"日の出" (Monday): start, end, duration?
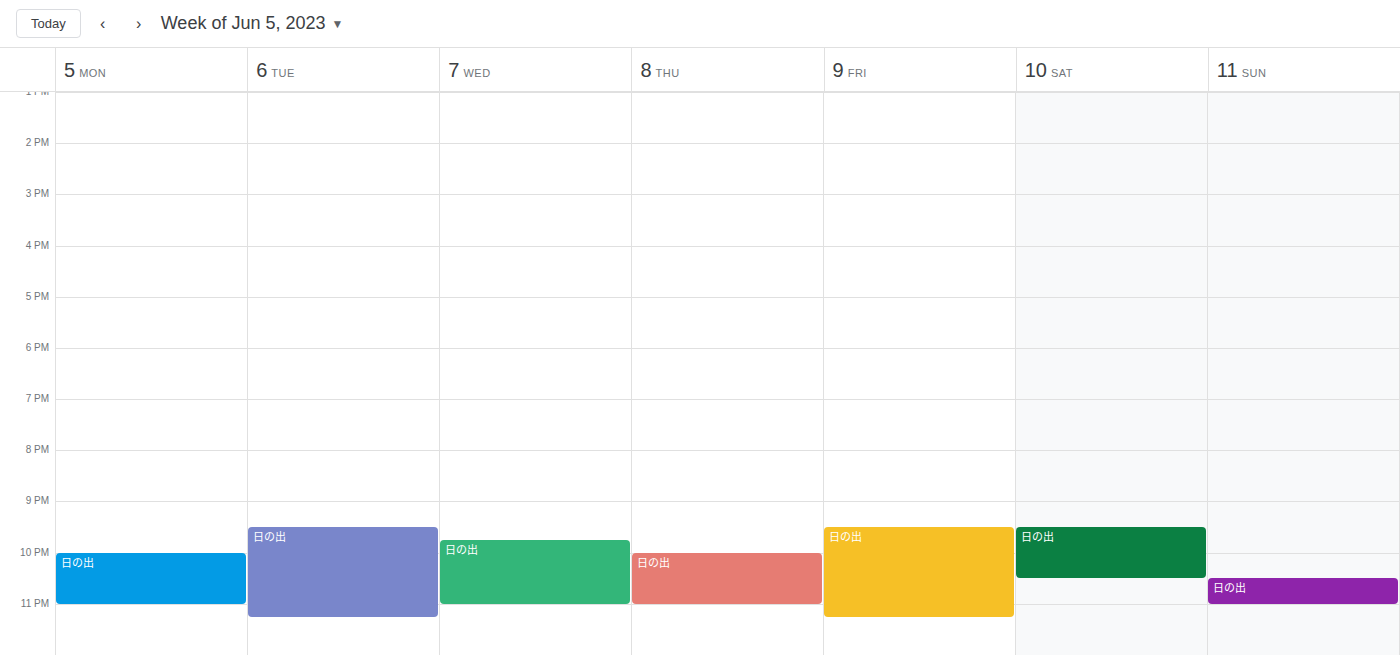
10:00 PM to 11:00 PM, 1 hour